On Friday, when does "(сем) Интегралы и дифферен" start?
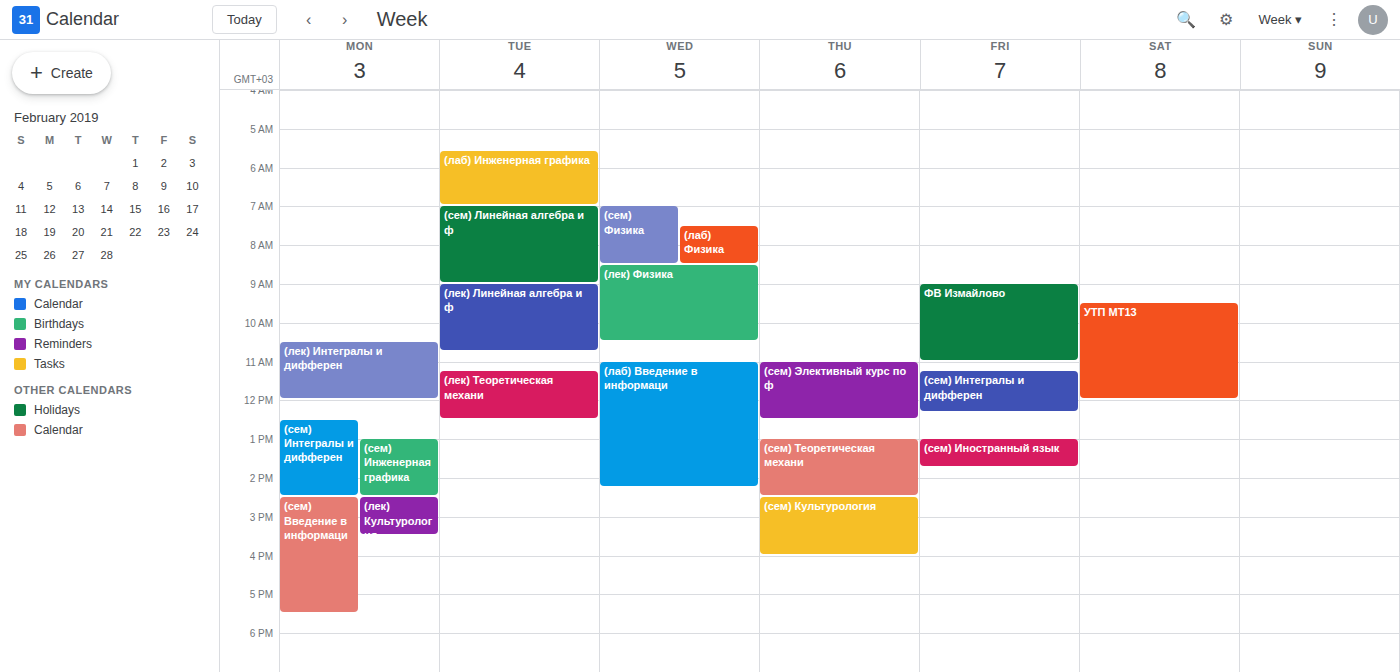
11:15 AM